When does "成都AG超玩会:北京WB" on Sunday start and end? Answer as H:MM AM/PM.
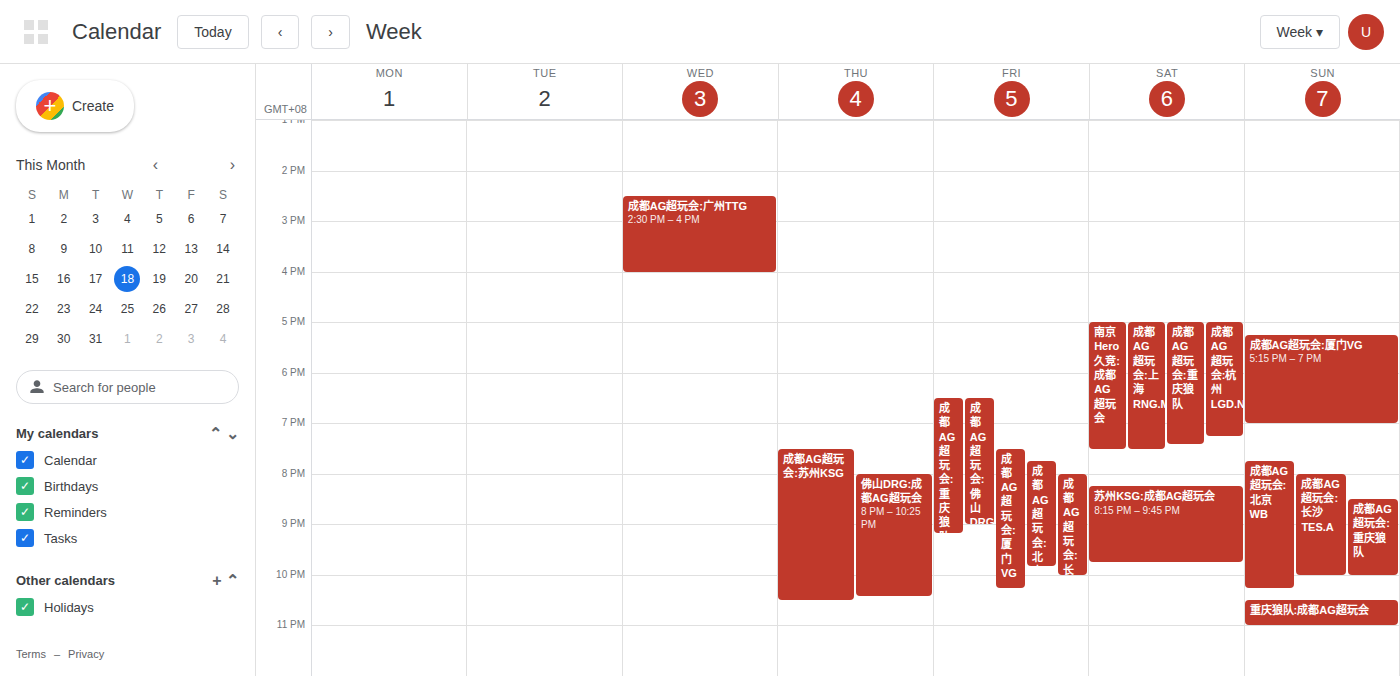
7:45 PM to 10:15 PM